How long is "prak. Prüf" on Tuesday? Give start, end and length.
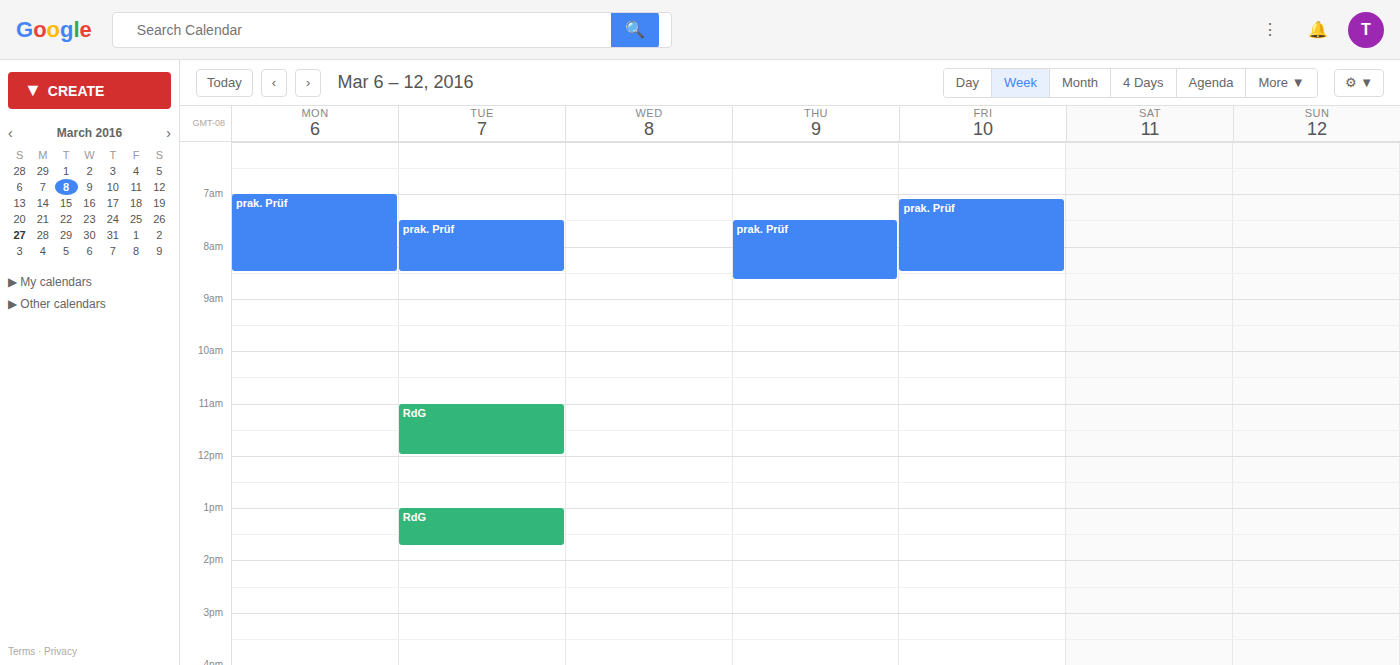
07:30 to 08:30, 1 hour